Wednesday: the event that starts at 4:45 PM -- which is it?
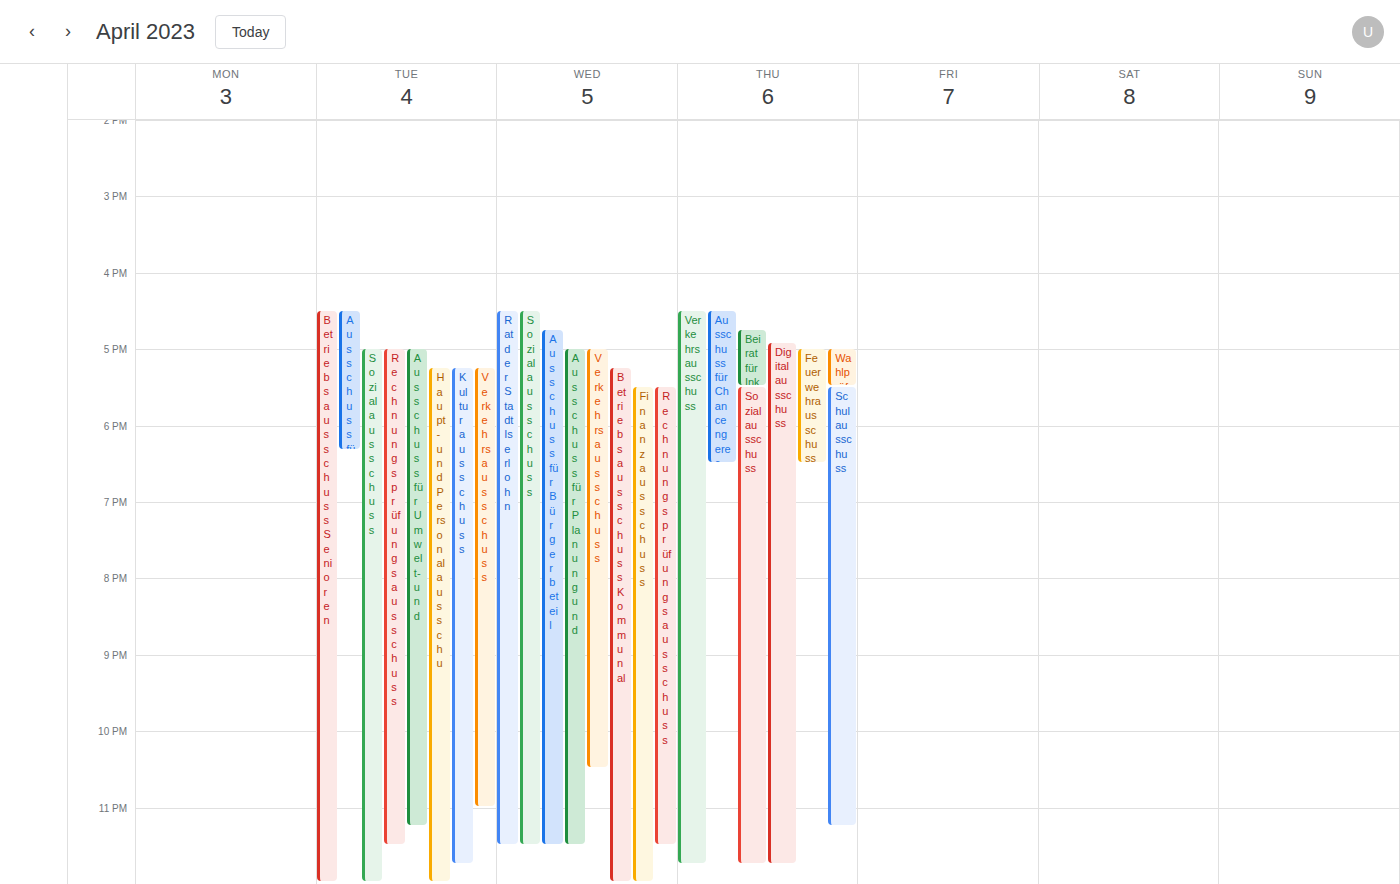
"Ausschuss für Bürgerbeteil"